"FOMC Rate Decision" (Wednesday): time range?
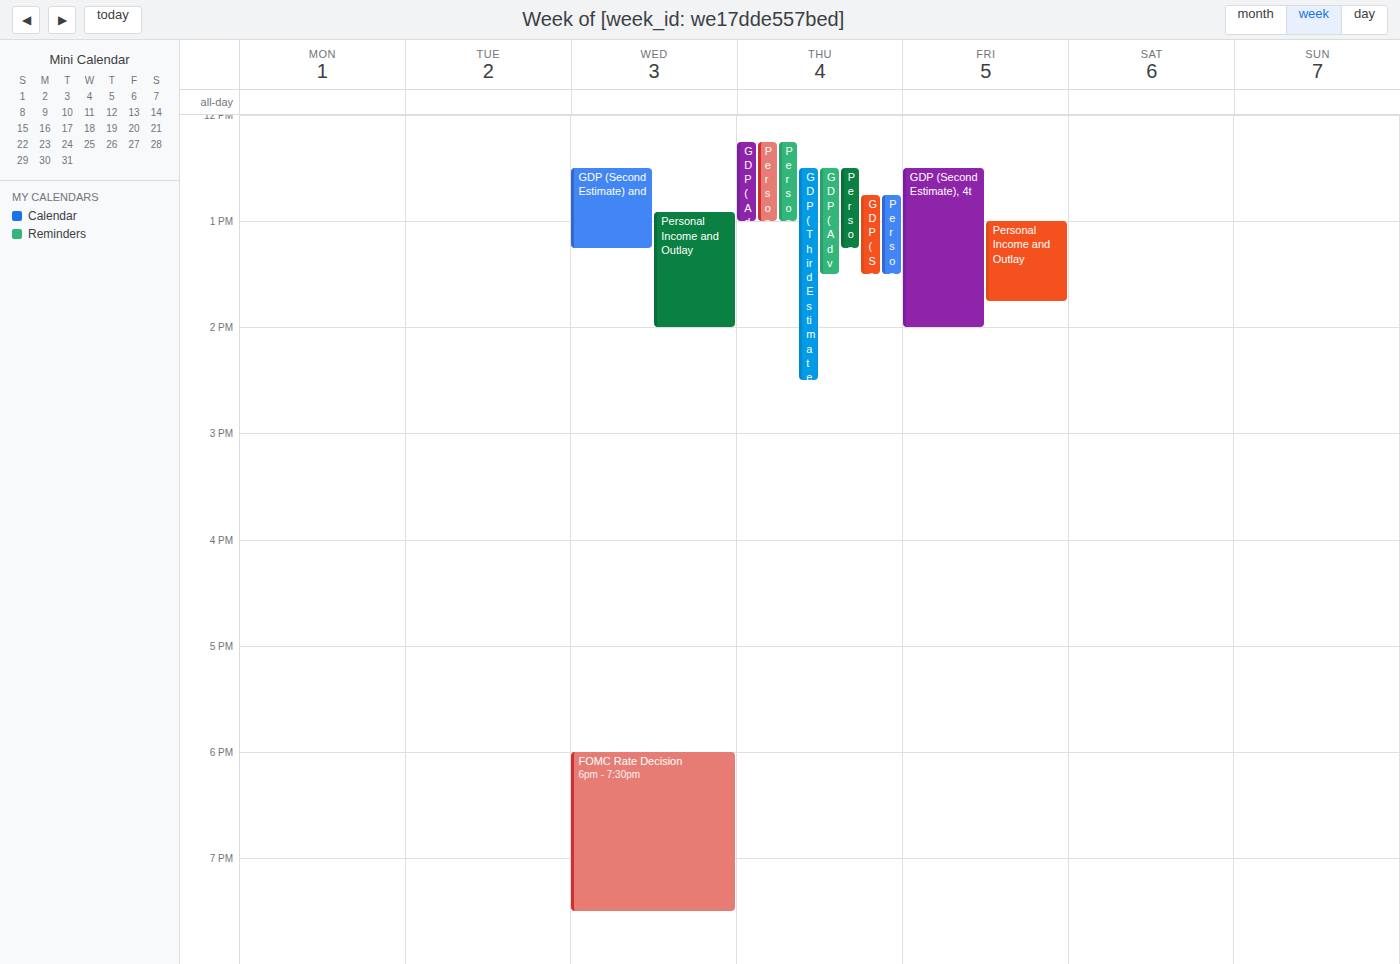
6:00 PM to 7:30 PM